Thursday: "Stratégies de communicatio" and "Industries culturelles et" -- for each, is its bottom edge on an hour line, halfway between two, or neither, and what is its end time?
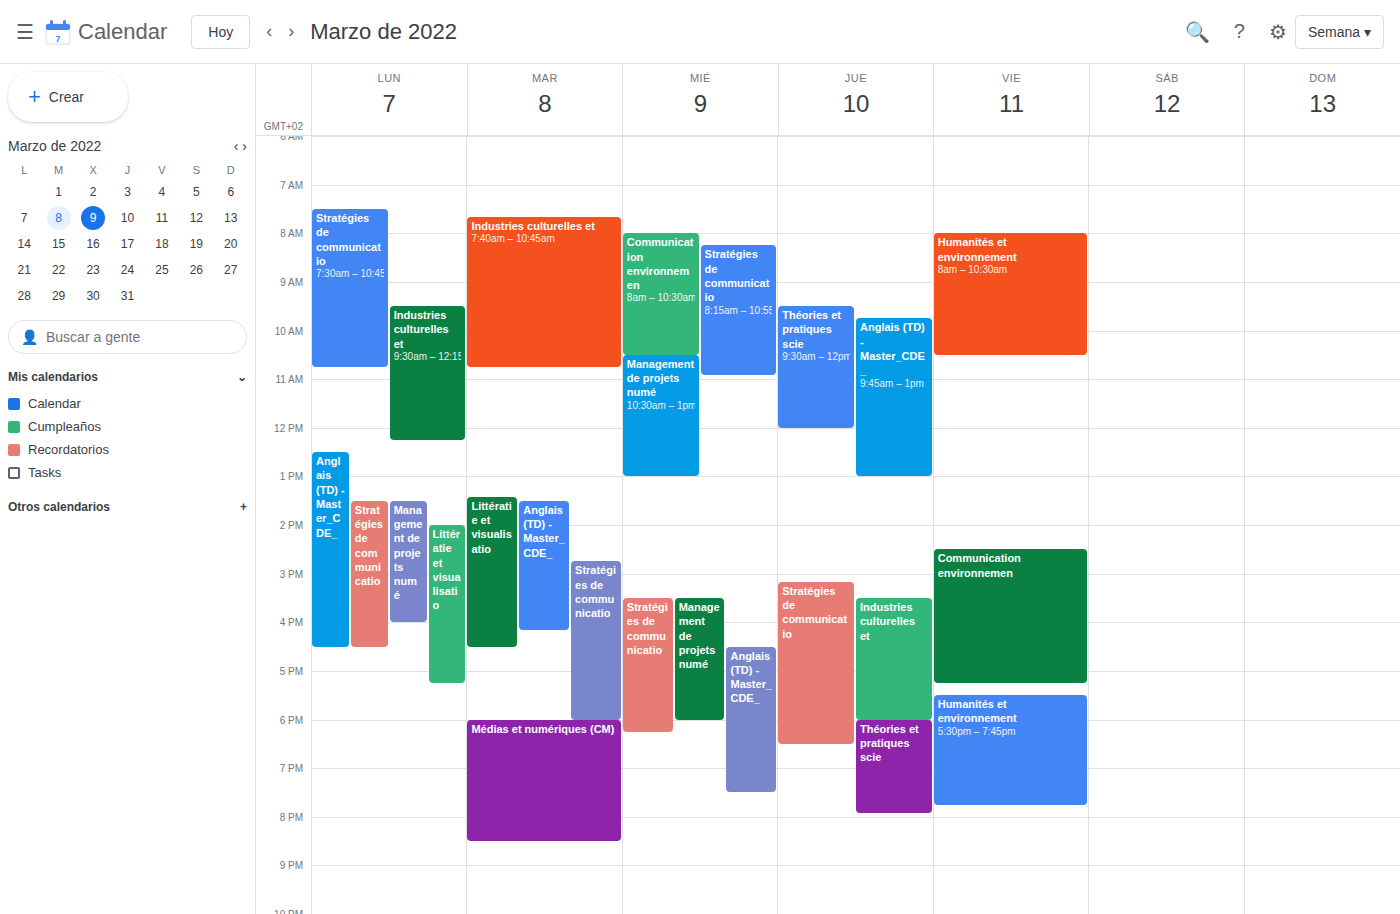
"Stratégies de communicatio": 6:30 PM, halfway between the 6 PM and 7 PM lines. "Industries culturelles et": 6:00 PM, exactly on the 6 PM line.